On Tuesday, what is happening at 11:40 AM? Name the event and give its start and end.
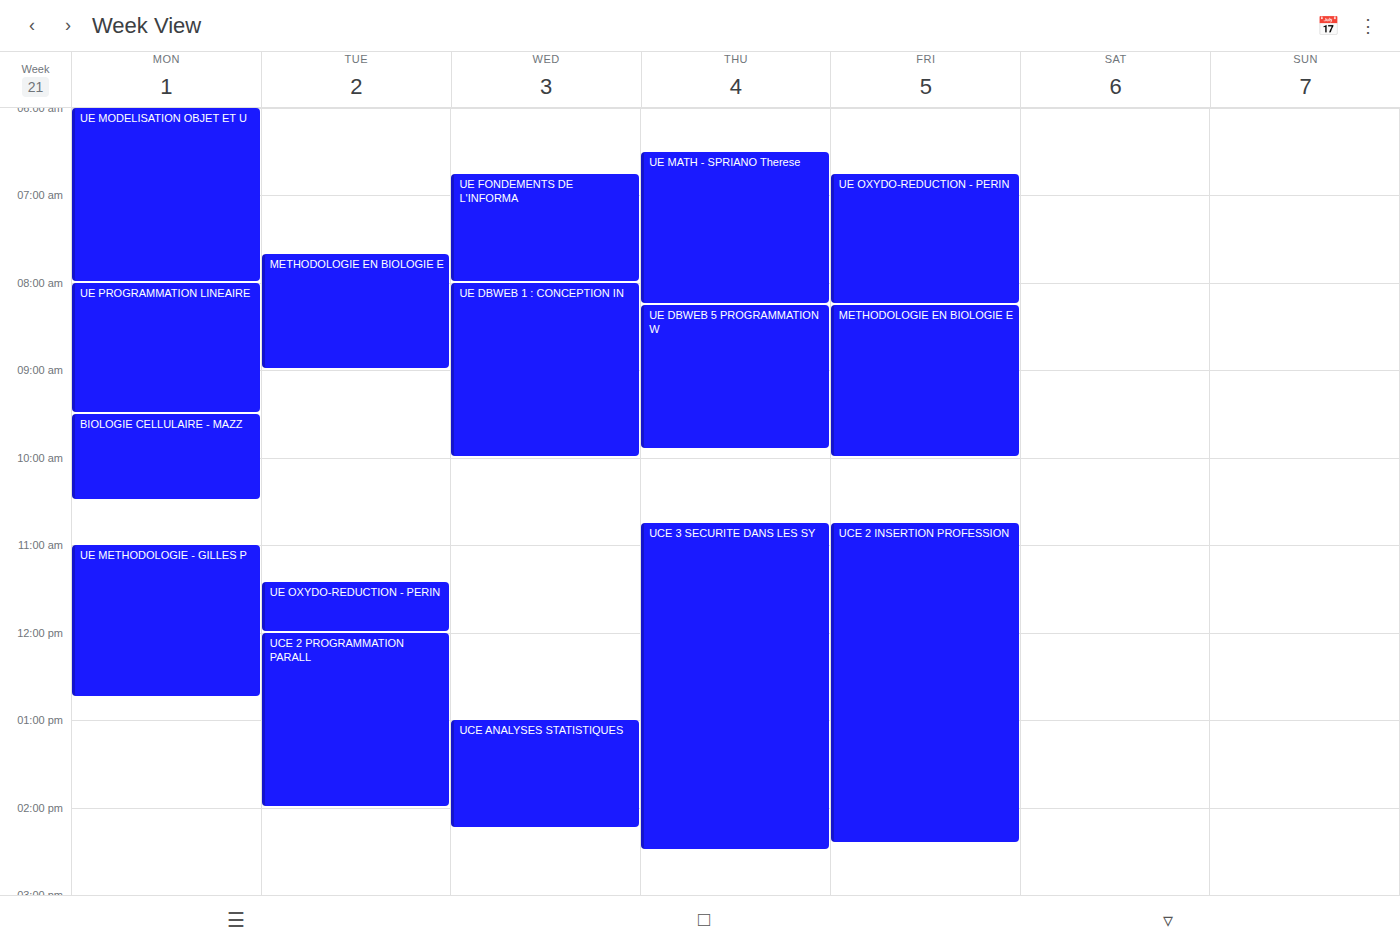
"UE OXYDO-REDUCTION - PERIN", 11:25 AM to 12:00 PM